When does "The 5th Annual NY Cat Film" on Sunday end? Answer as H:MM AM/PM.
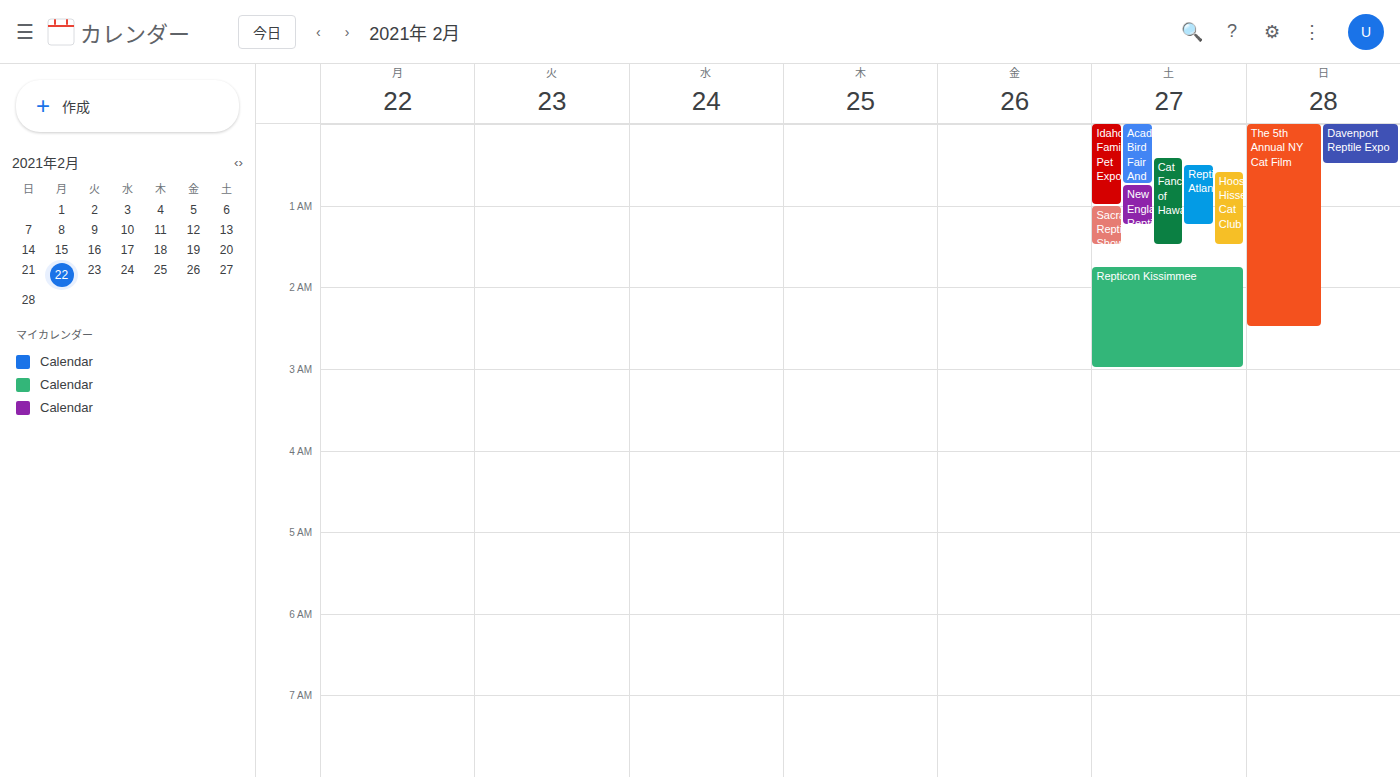
2:30 AM